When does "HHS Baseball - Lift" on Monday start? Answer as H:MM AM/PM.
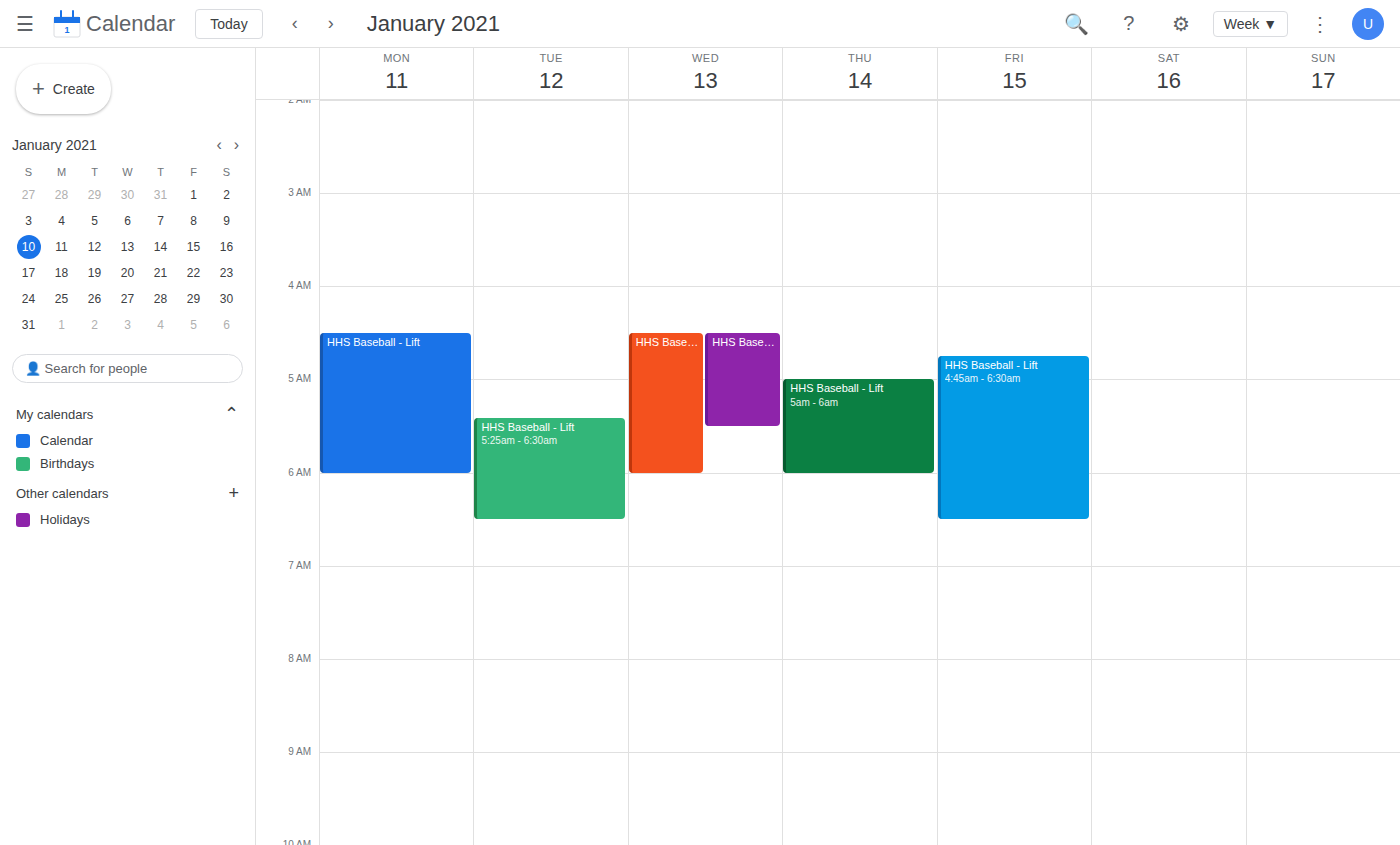
4:30 AM